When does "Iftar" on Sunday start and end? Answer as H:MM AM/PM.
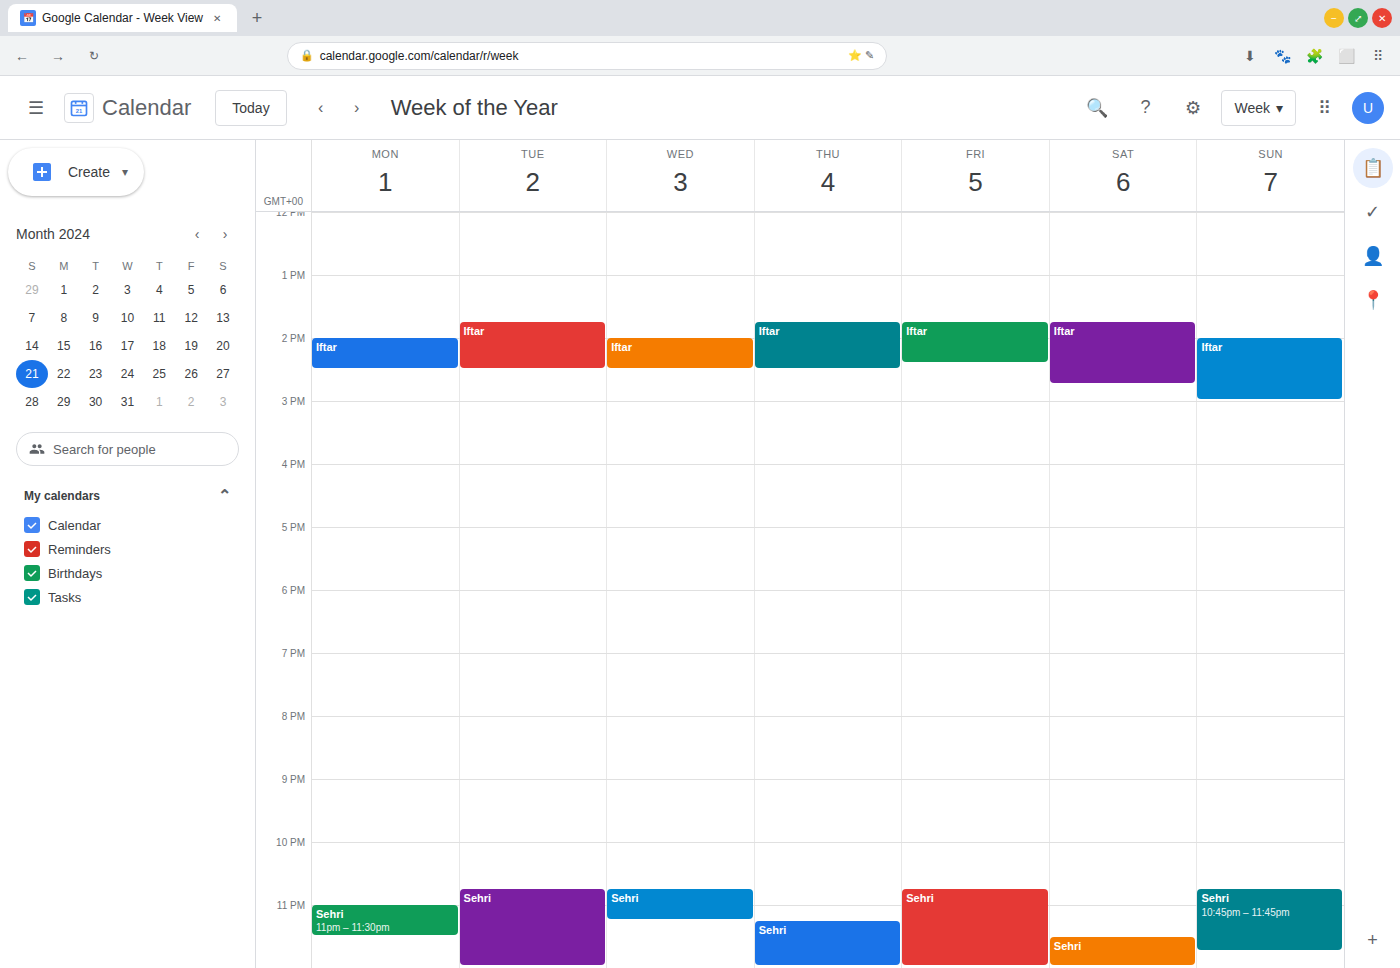
2:00 PM to 3:00 PM